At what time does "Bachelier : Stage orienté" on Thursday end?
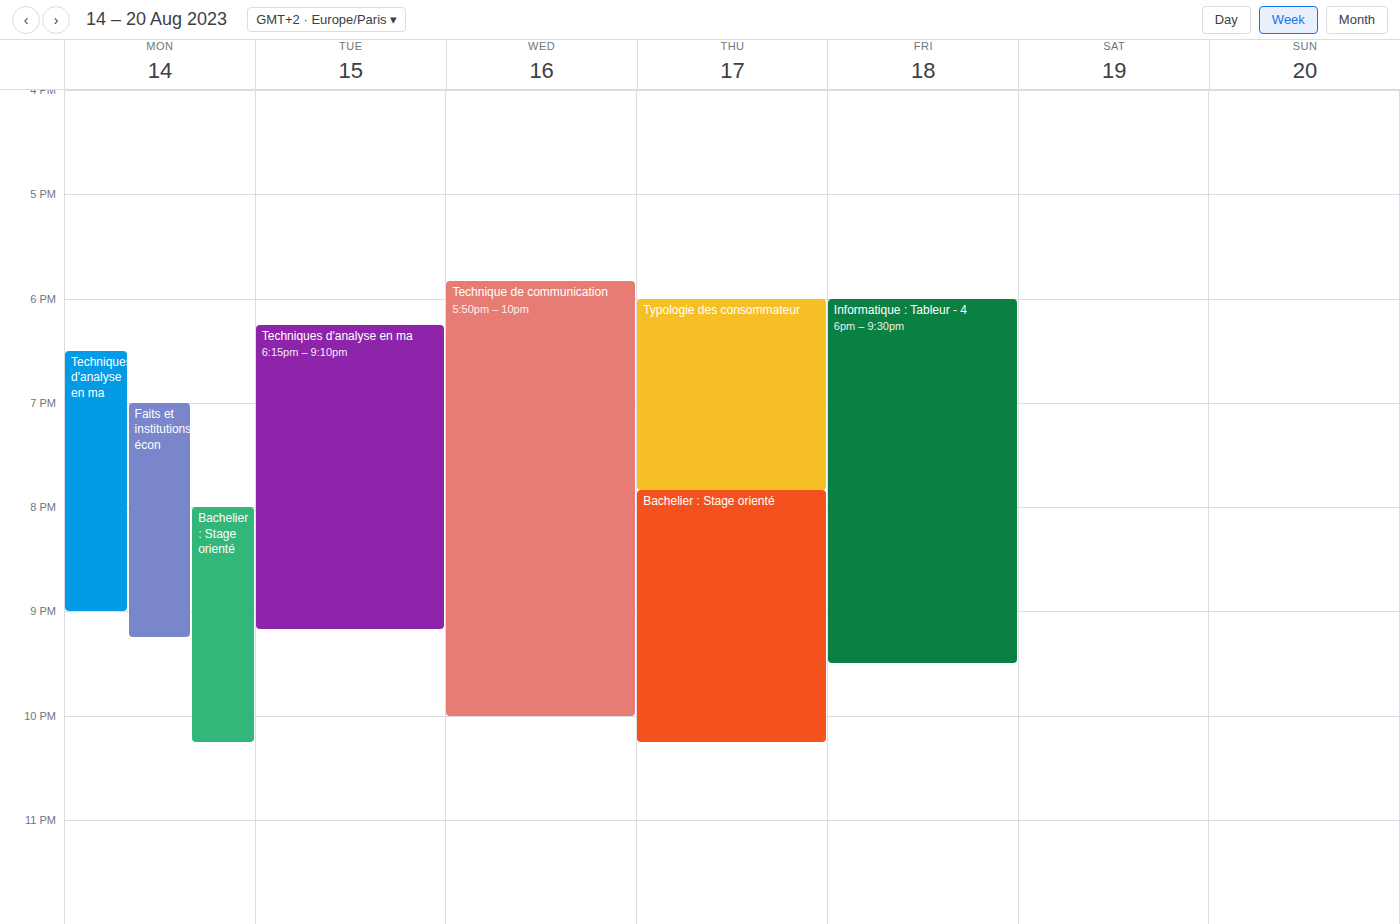
10:15 PM